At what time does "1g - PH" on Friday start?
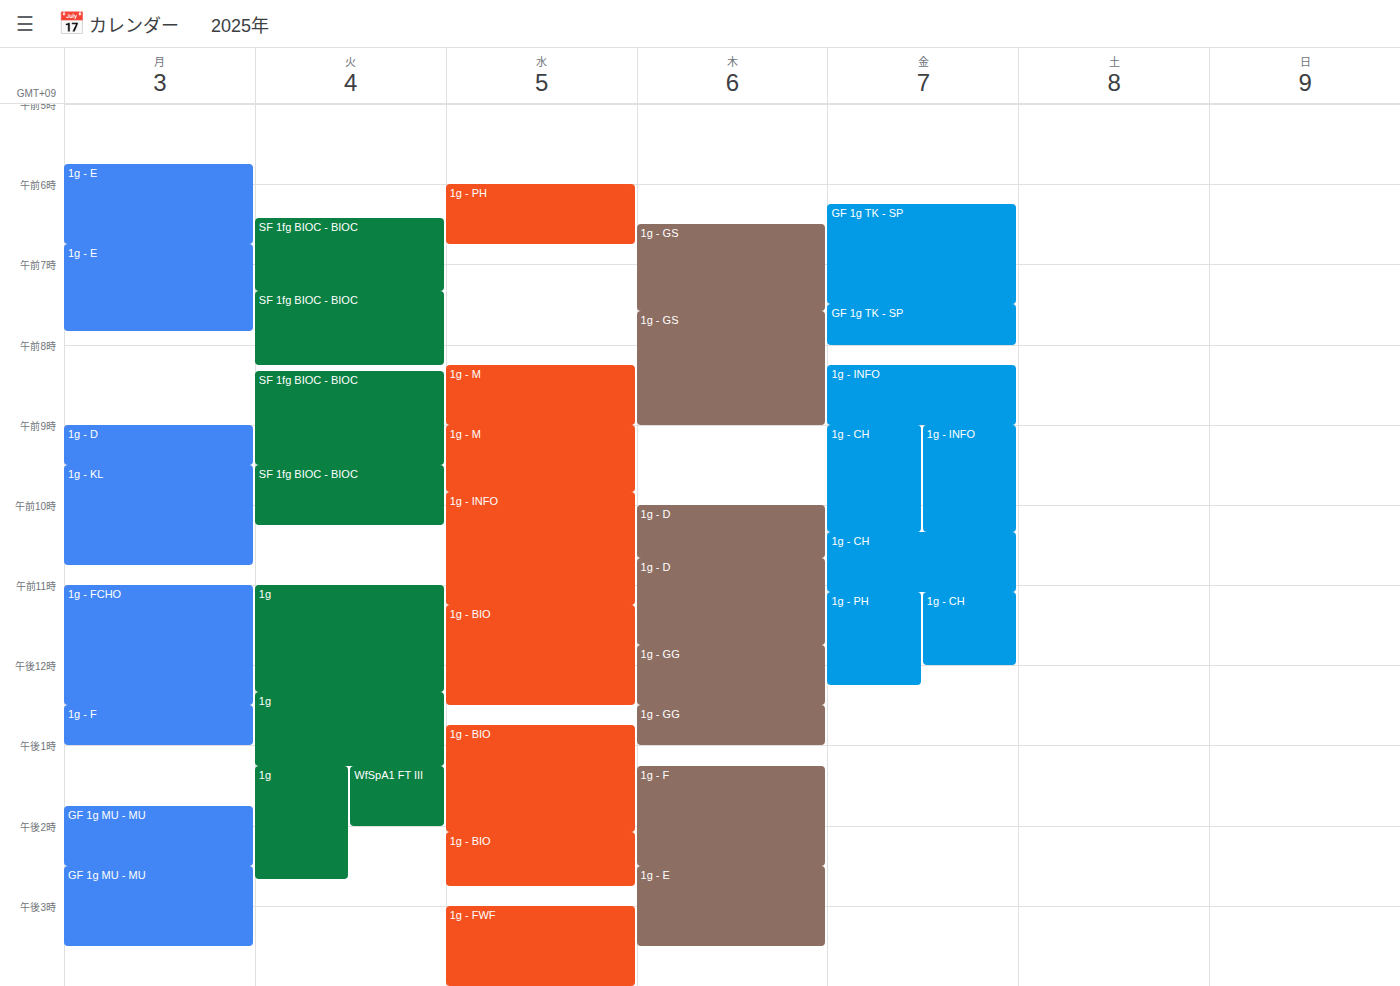
11:05 AM